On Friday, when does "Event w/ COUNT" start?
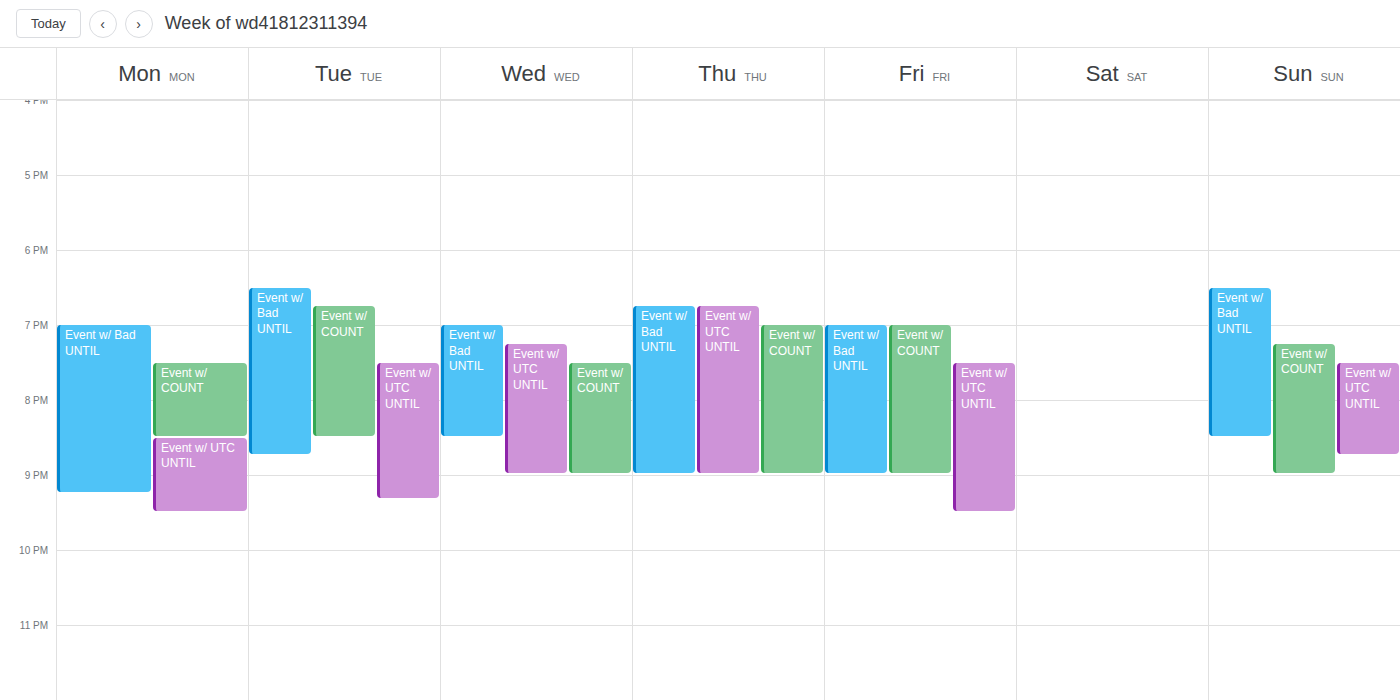
7:00 PM